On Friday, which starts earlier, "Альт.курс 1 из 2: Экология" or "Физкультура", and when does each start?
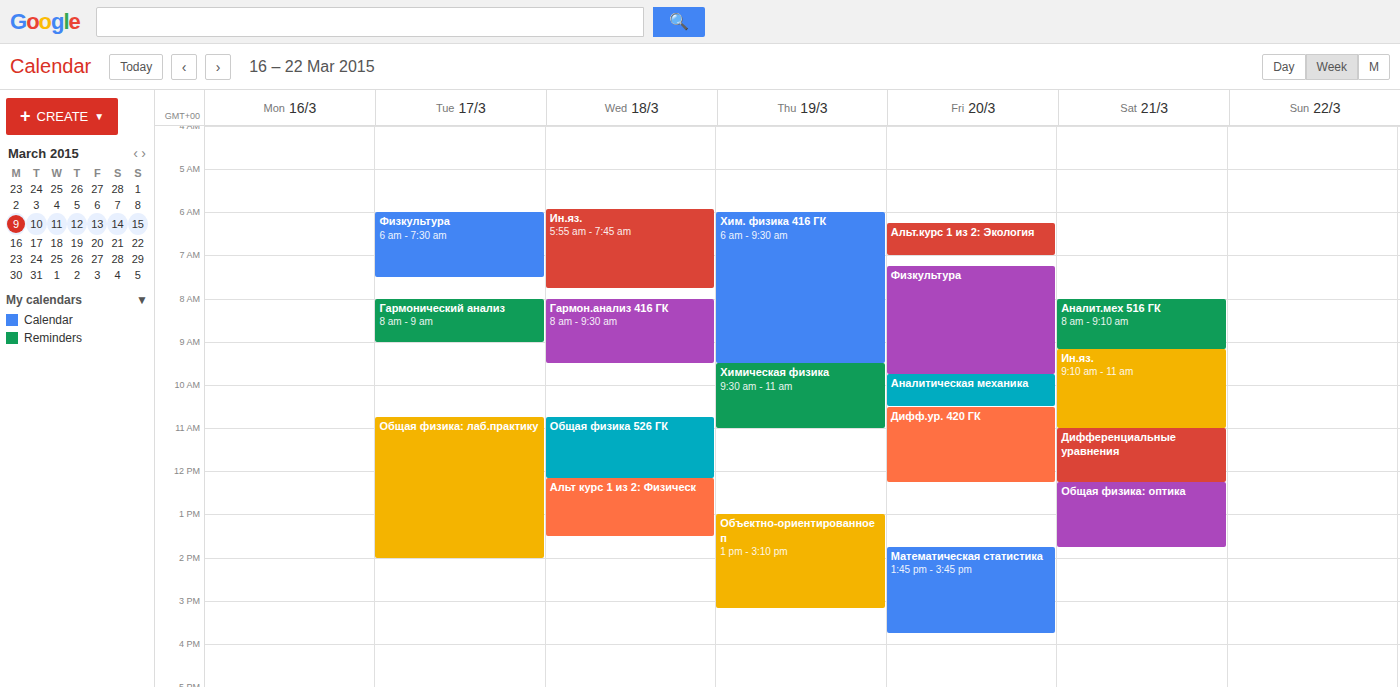
"Альт.курс 1 из 2: Экология" 6:15 AM; "Физкультура" 7:15 AM.